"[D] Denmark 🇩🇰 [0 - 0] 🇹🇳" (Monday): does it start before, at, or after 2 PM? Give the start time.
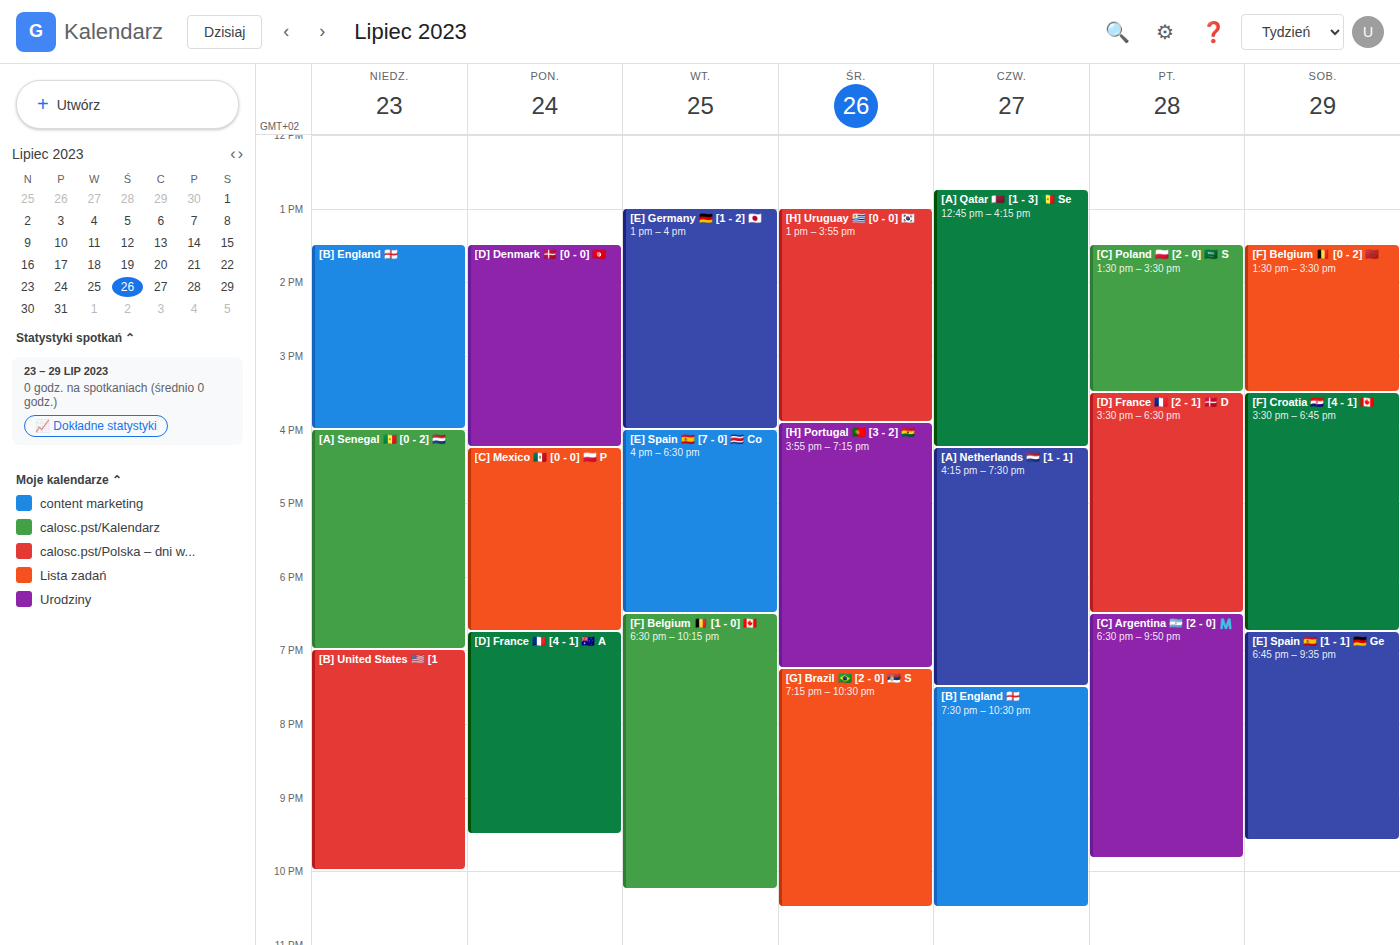
1:30 PM -- before 2 PM, 30 minutes above the 2 PM line.